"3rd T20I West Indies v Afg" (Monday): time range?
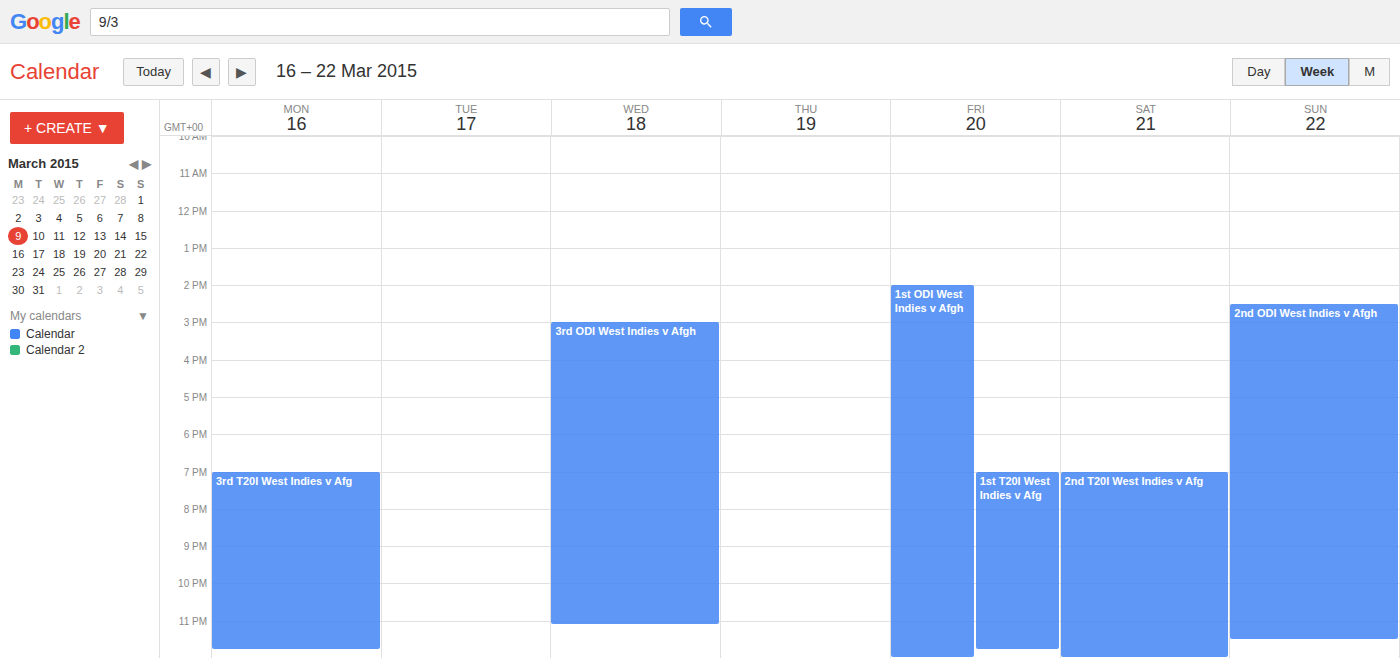
7:00 PM to 11:45 PM